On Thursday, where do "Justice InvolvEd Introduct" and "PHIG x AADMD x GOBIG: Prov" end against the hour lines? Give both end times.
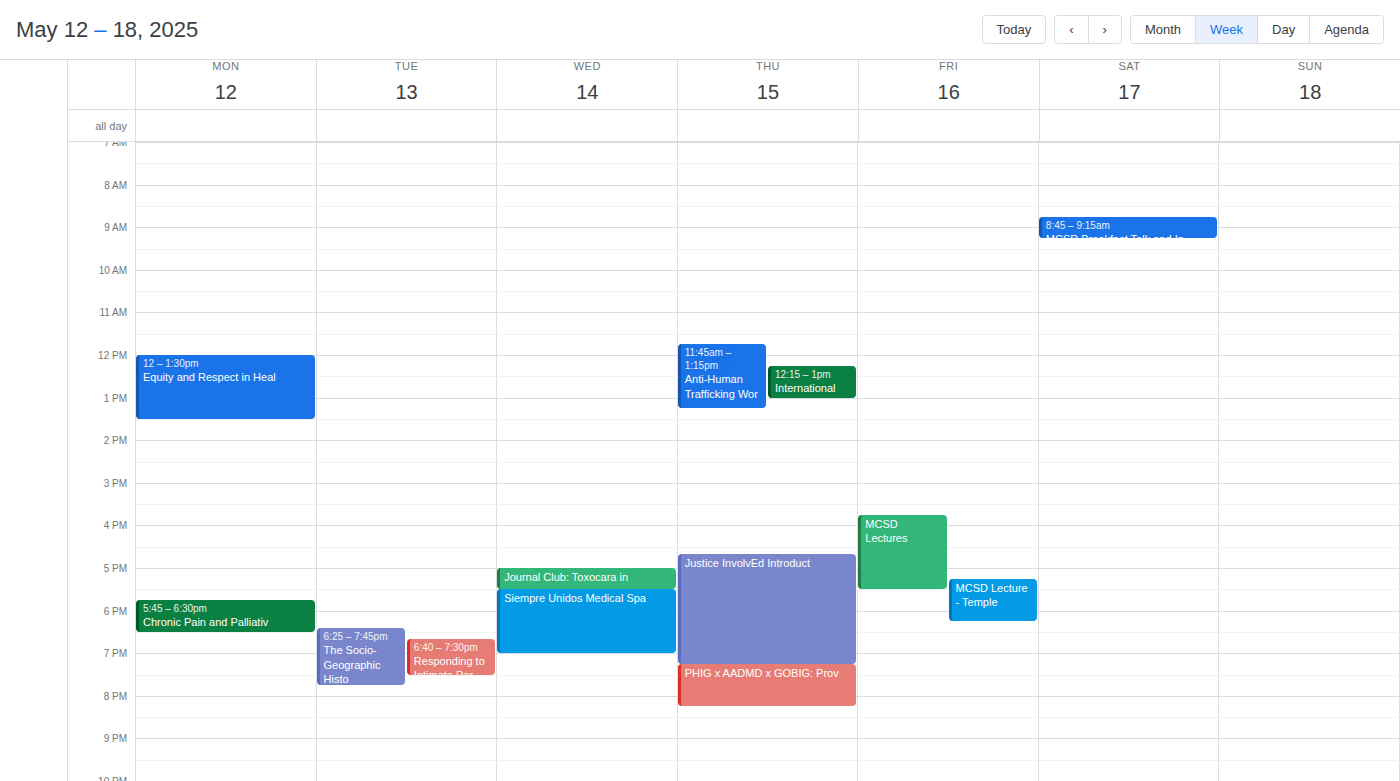
"Justice InvolvEd Introduct": 7:15 PM, neither: a quarter of the way from the 7 PM line to the 8 PM line. "PHIG x AADMD x GOBIG: Prov": 8:15 PM, neither: a quarter of the way from the 8 PM line to the 9 PM line.